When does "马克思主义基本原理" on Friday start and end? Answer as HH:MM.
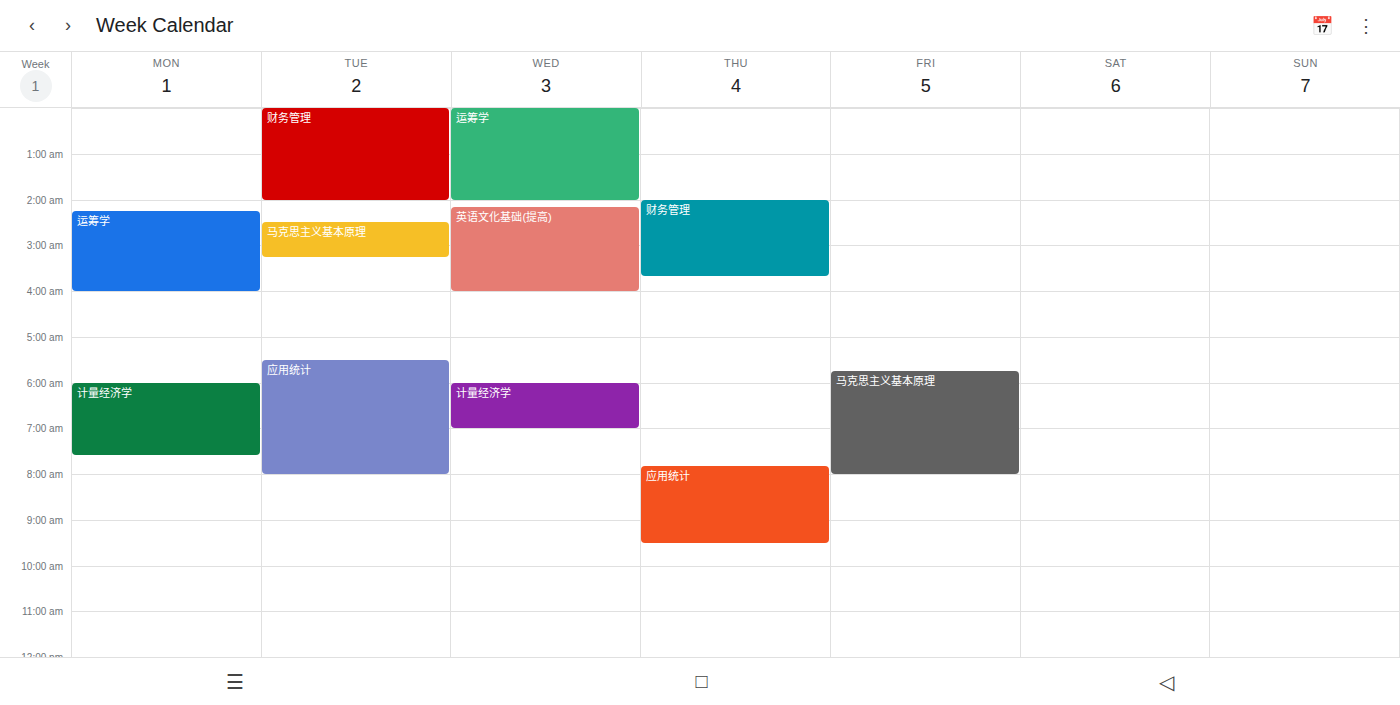
05:45 to 08:00